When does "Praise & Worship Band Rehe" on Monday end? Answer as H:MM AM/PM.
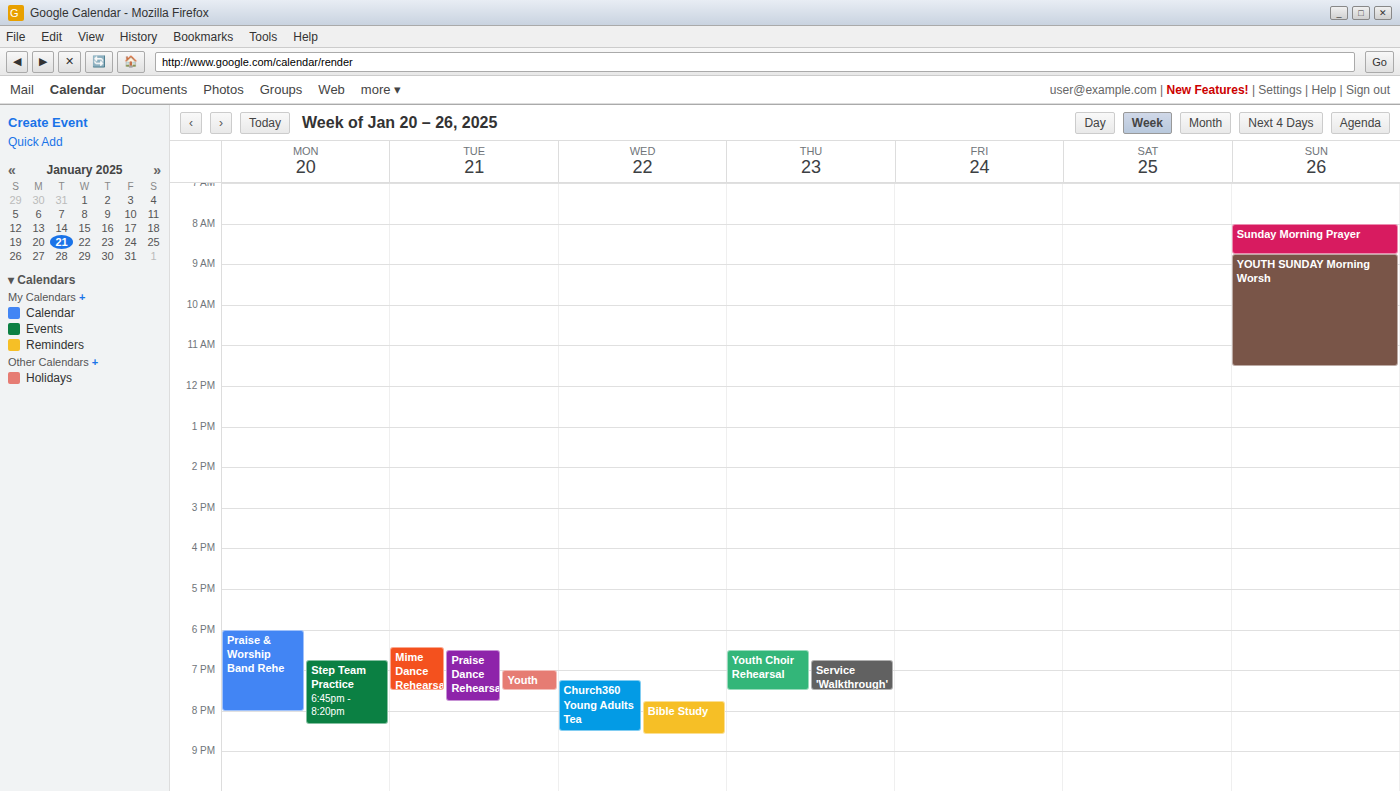
8:00 PM